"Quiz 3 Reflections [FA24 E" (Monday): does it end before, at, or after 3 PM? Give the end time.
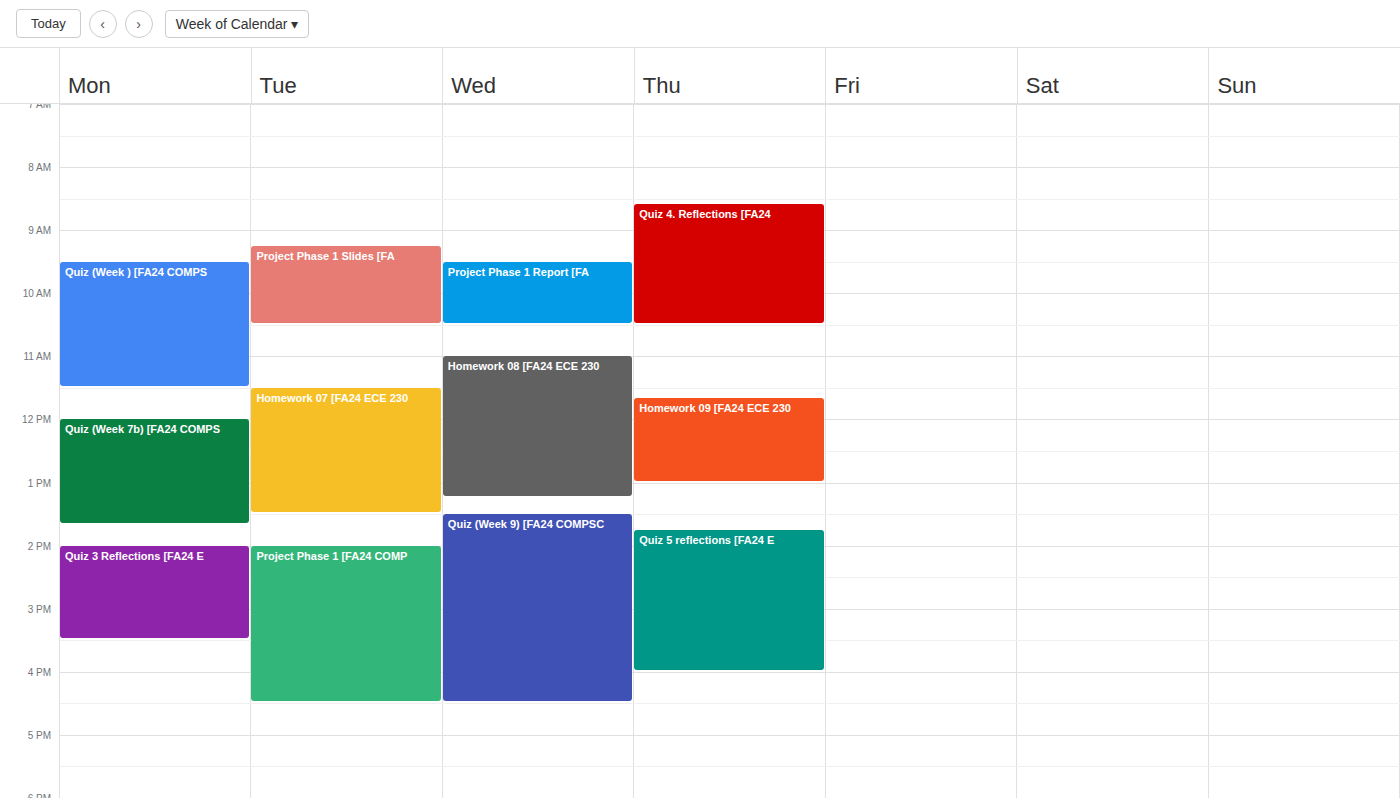
3:30 PM -- after 3 PM, 30 minutes below the 3 PM line.